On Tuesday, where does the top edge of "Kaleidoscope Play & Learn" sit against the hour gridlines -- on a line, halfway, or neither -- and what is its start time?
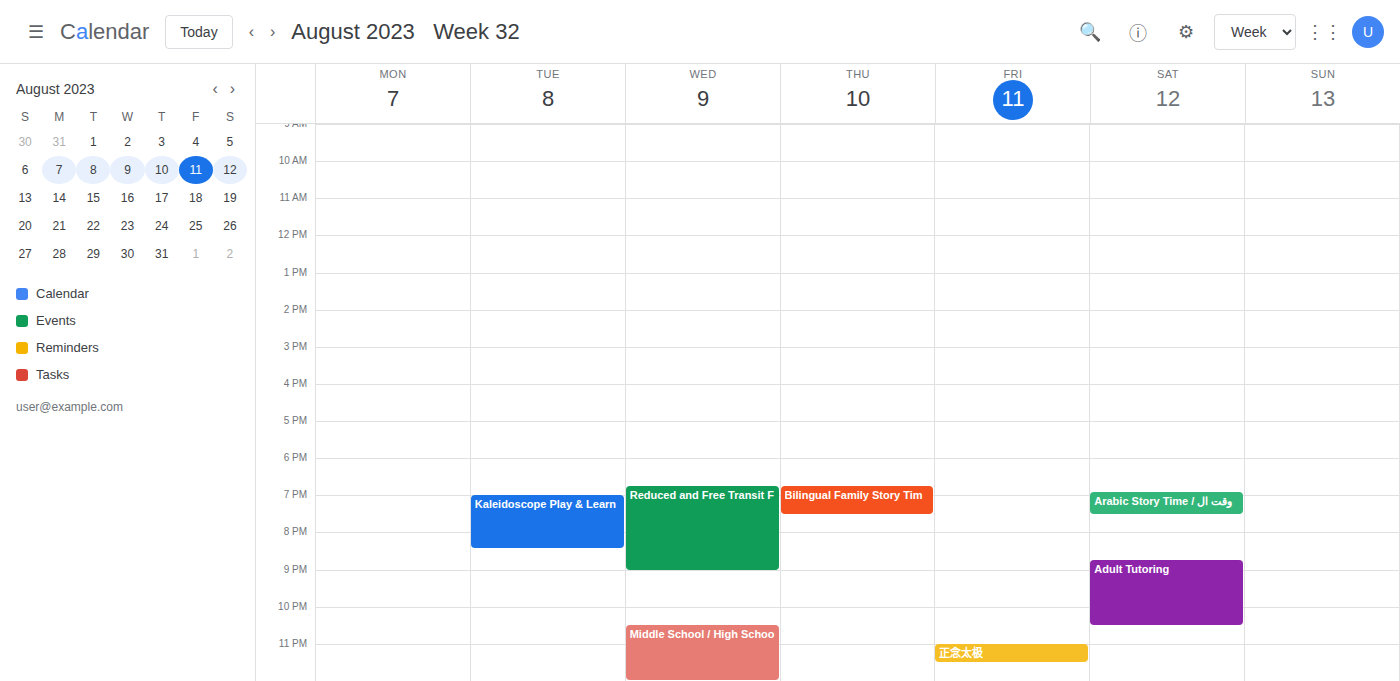
7:00 PM -- exactly on the 7 PM line.